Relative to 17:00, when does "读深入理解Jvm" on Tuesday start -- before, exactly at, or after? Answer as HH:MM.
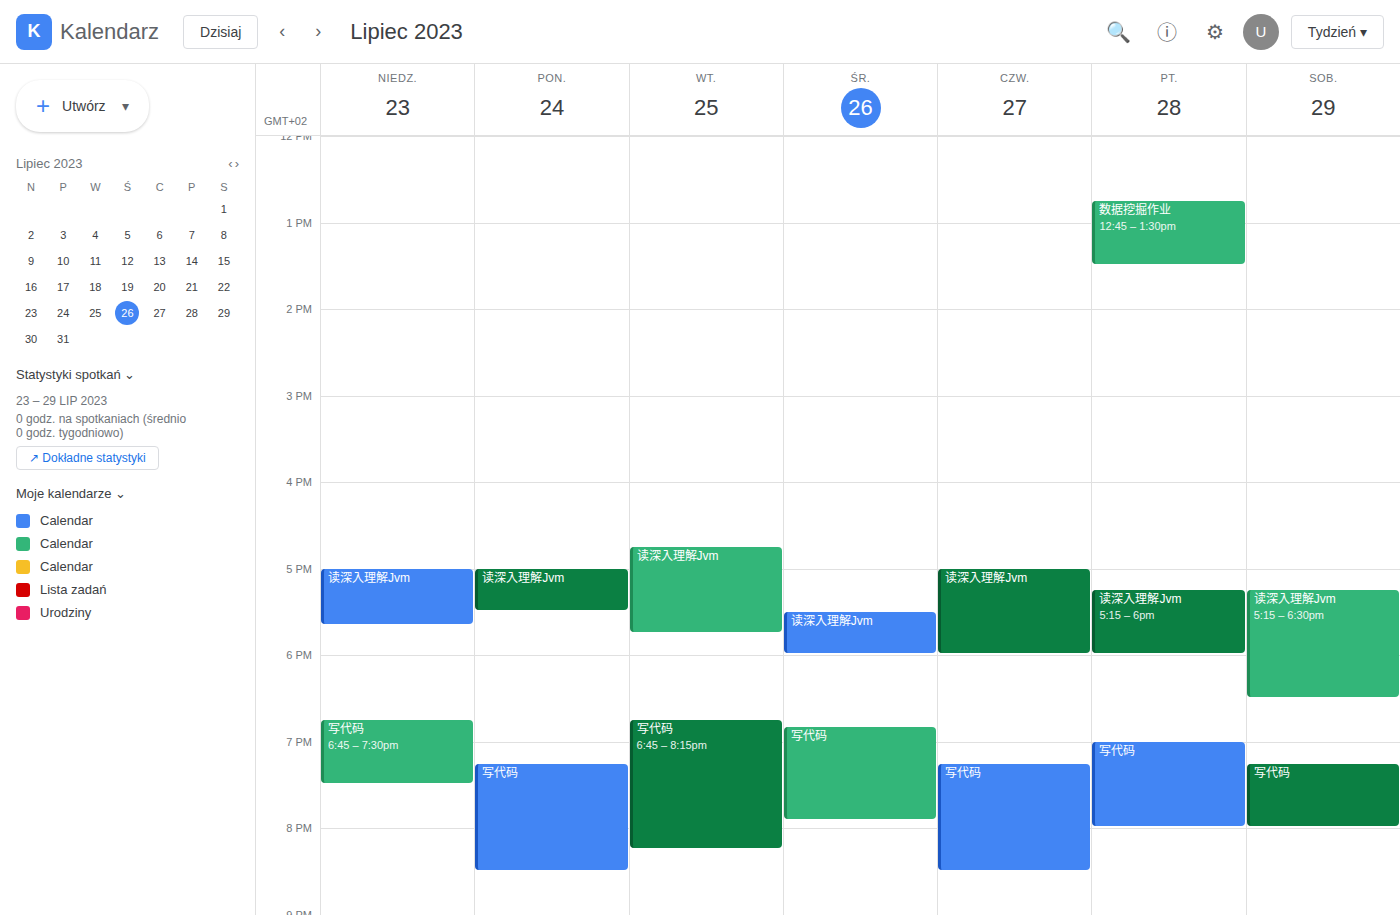
16:45 -- before 17:00, 15 minutes above the 17:00 line.